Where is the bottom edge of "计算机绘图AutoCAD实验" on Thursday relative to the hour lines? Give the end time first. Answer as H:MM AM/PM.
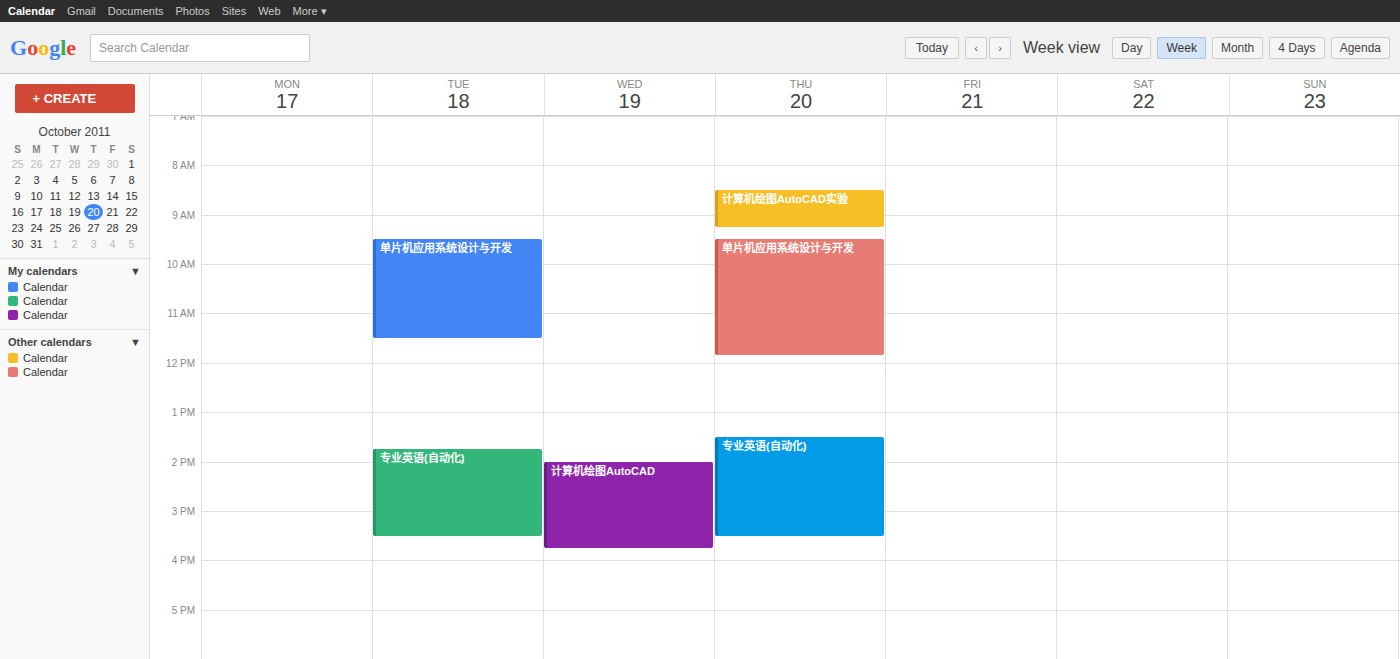
9:15 AM -- neither: a quarter of the way from the 9 AM line to the 10 AM line.